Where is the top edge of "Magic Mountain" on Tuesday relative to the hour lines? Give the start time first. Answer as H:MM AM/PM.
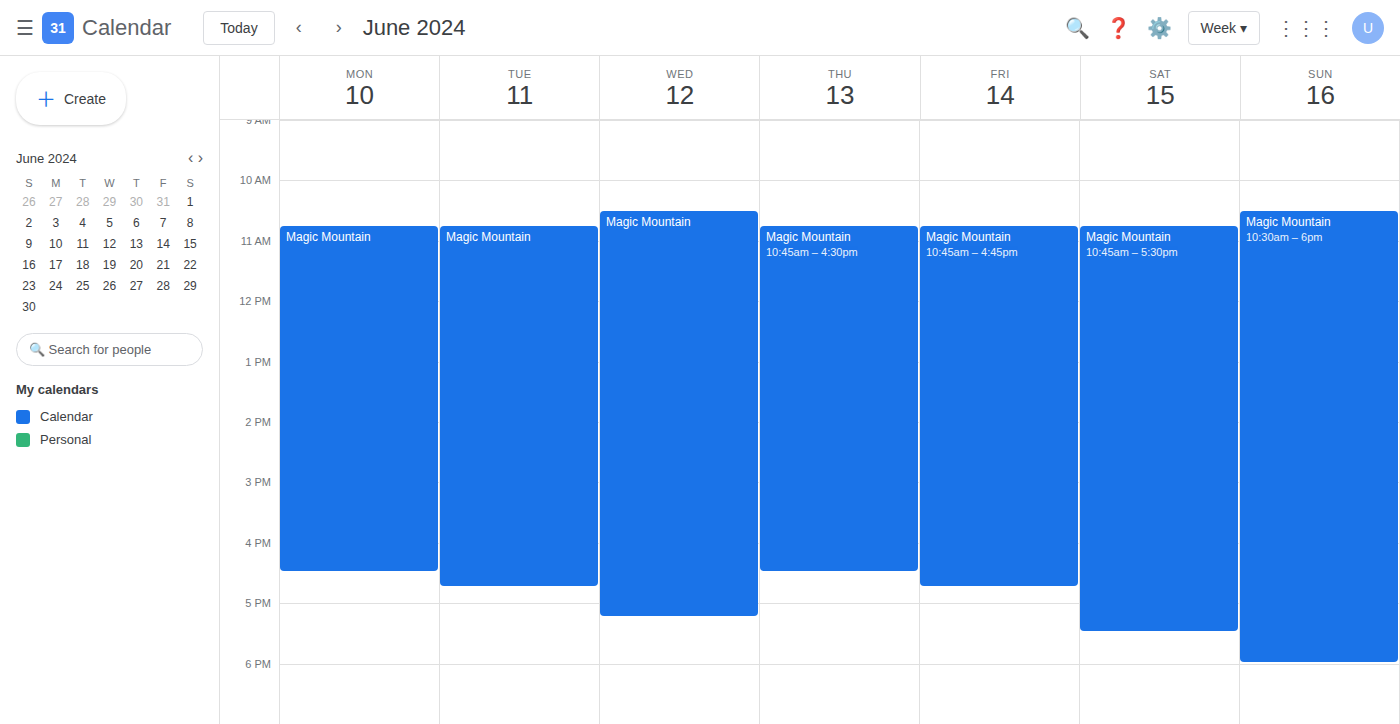
10:45 AM -- neither: three quarters of the way from the 10 AM line to the 11 AM line.